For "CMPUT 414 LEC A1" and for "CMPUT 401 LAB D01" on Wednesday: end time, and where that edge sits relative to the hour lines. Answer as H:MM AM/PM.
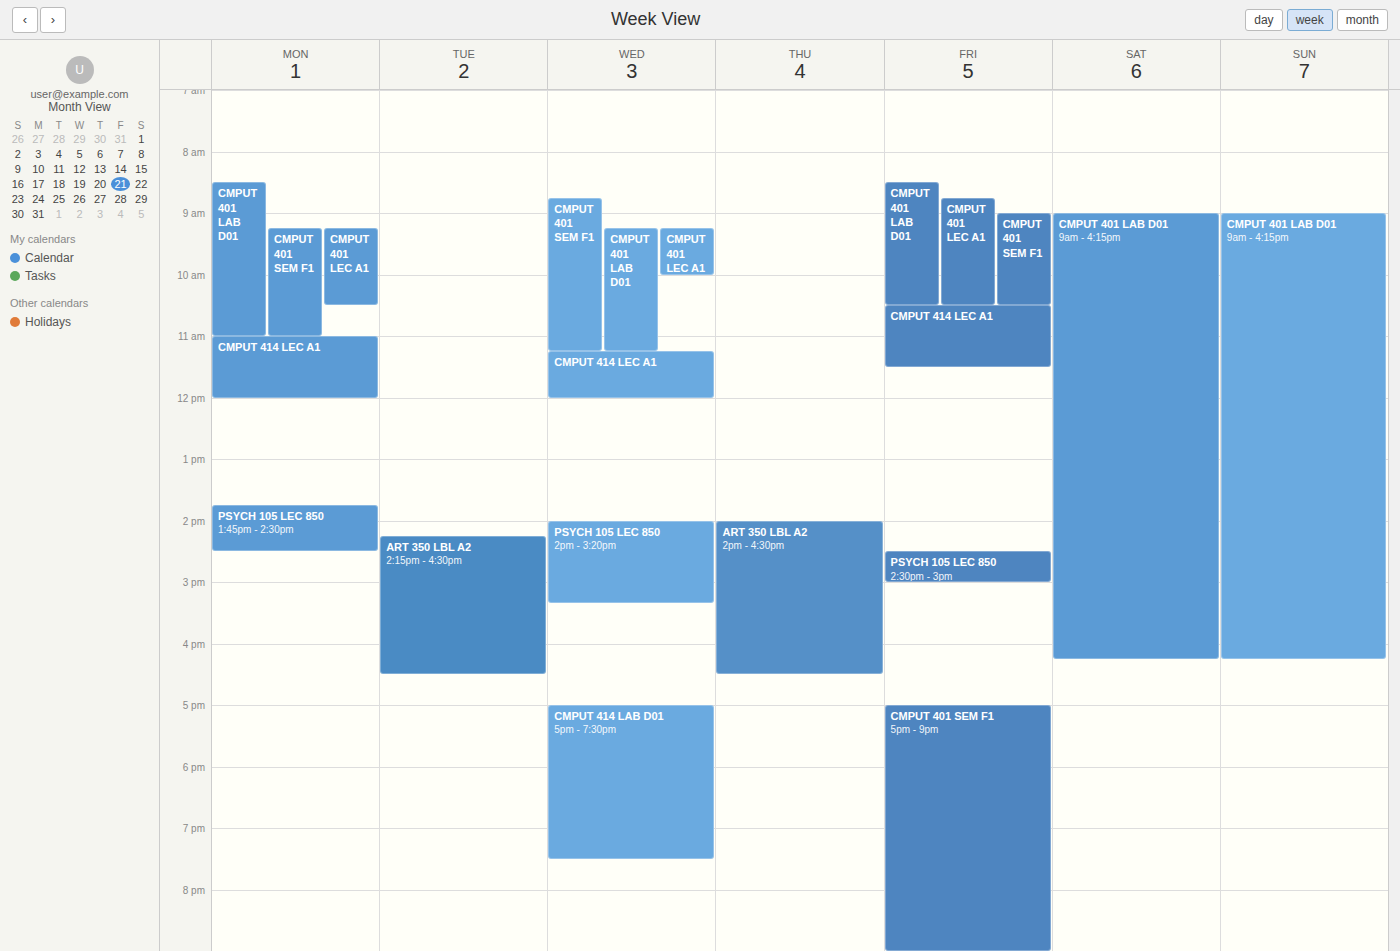
"CMPUT 414 LEC A1": 12:00 PM, exactly on the 12 PM line. "CMPUT 401 LAB D01": 11:15 AM, neither: a quarter of the way from the 11 AM line to the 12 PM line.